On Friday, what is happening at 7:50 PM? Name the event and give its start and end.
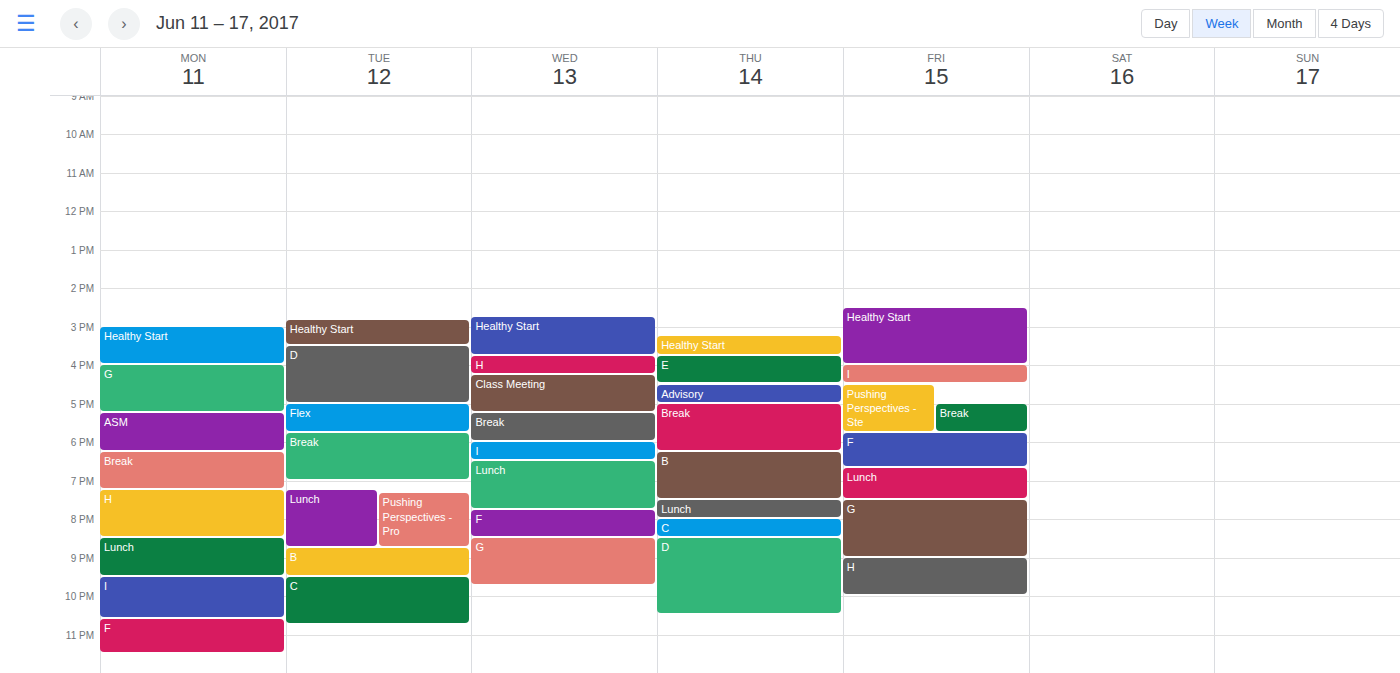
"G", 7:30 PM to 9:00 PM